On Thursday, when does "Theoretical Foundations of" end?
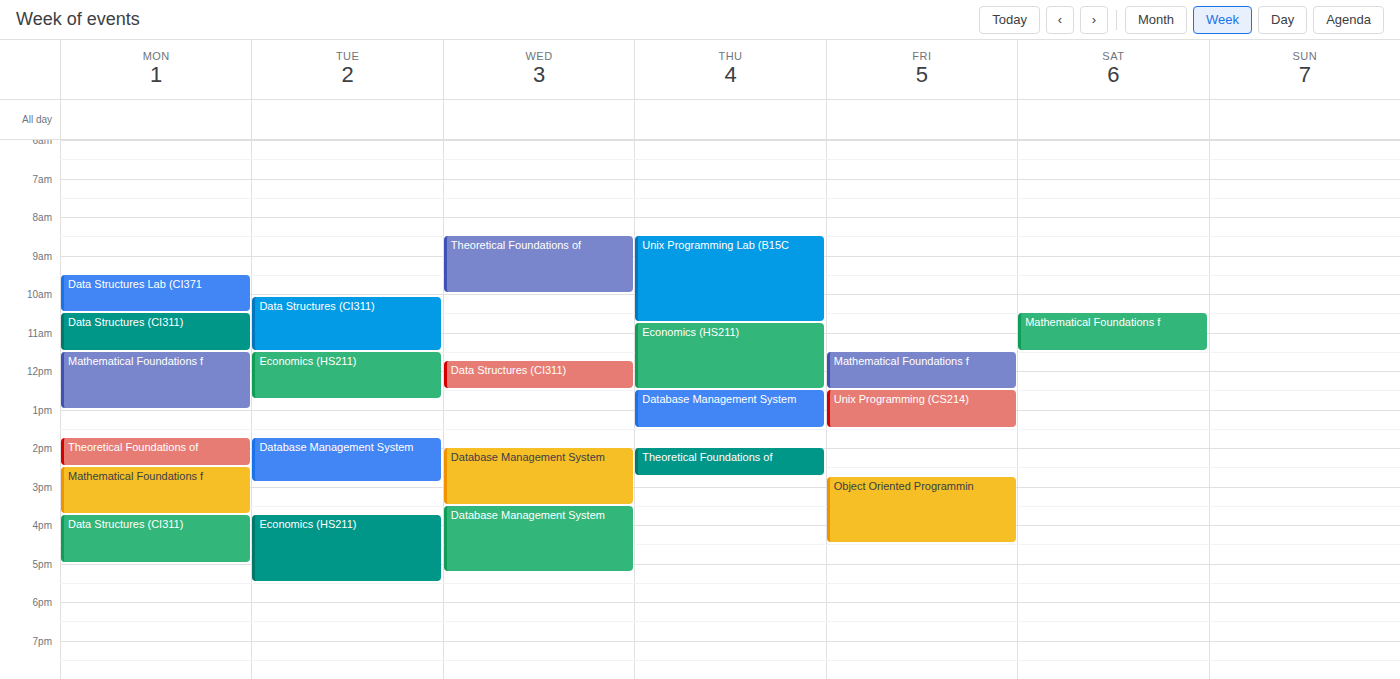
2:45 PM